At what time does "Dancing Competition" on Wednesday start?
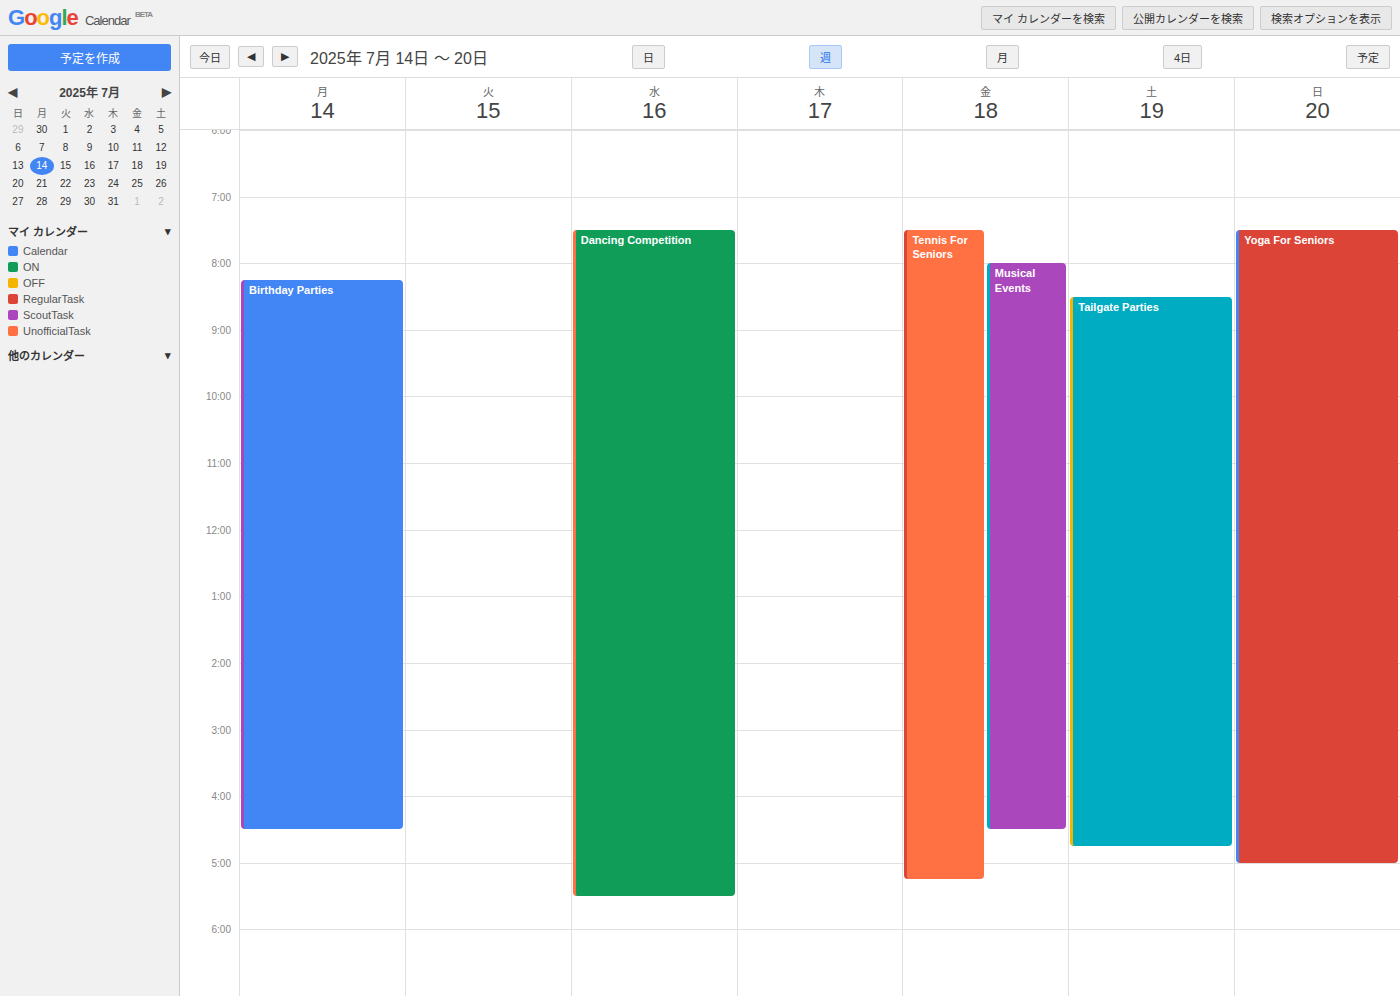
7:30 AM